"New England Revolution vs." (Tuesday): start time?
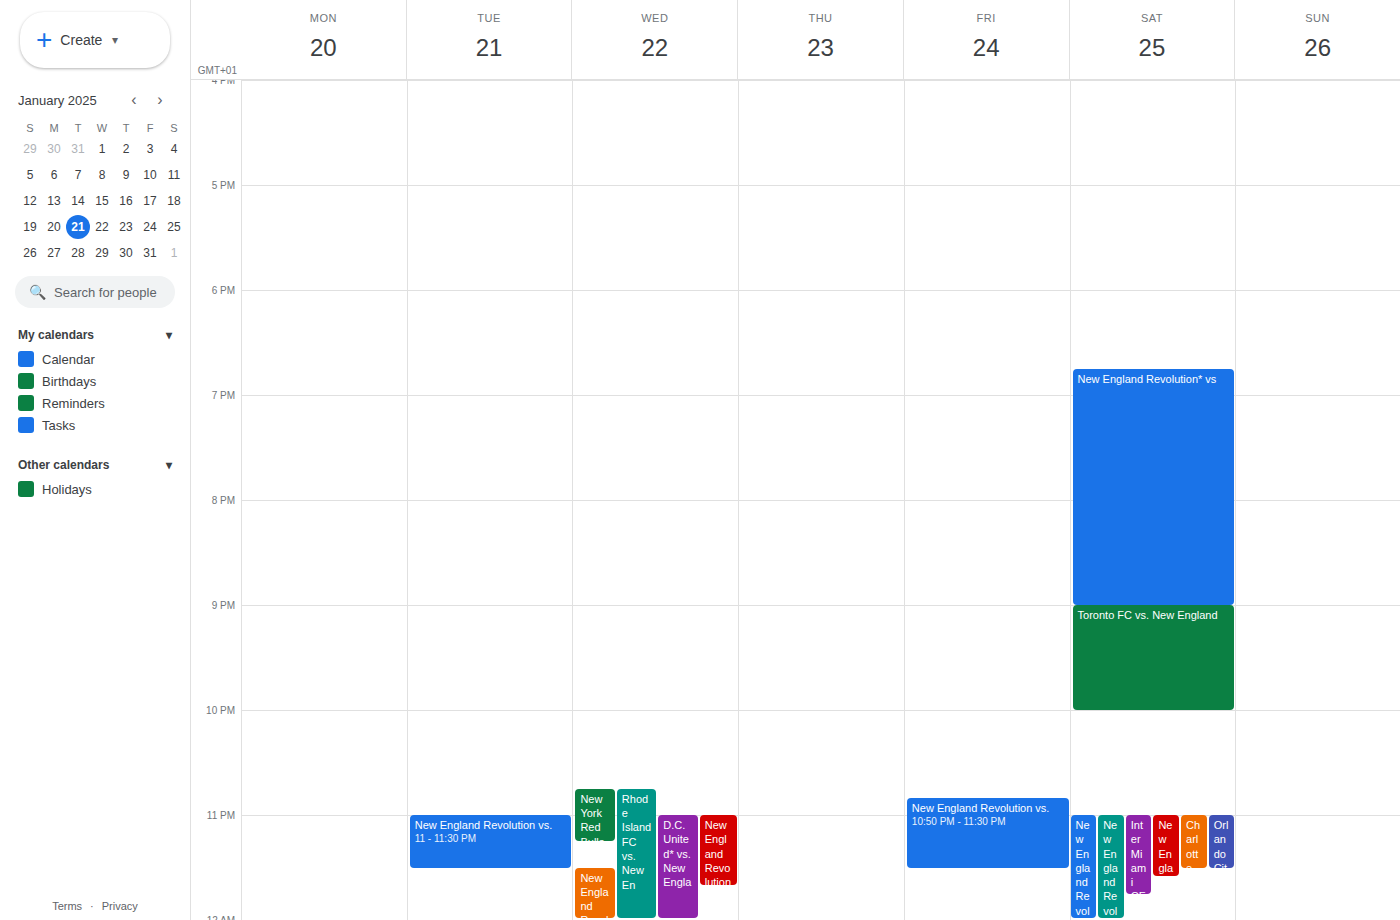
23:00